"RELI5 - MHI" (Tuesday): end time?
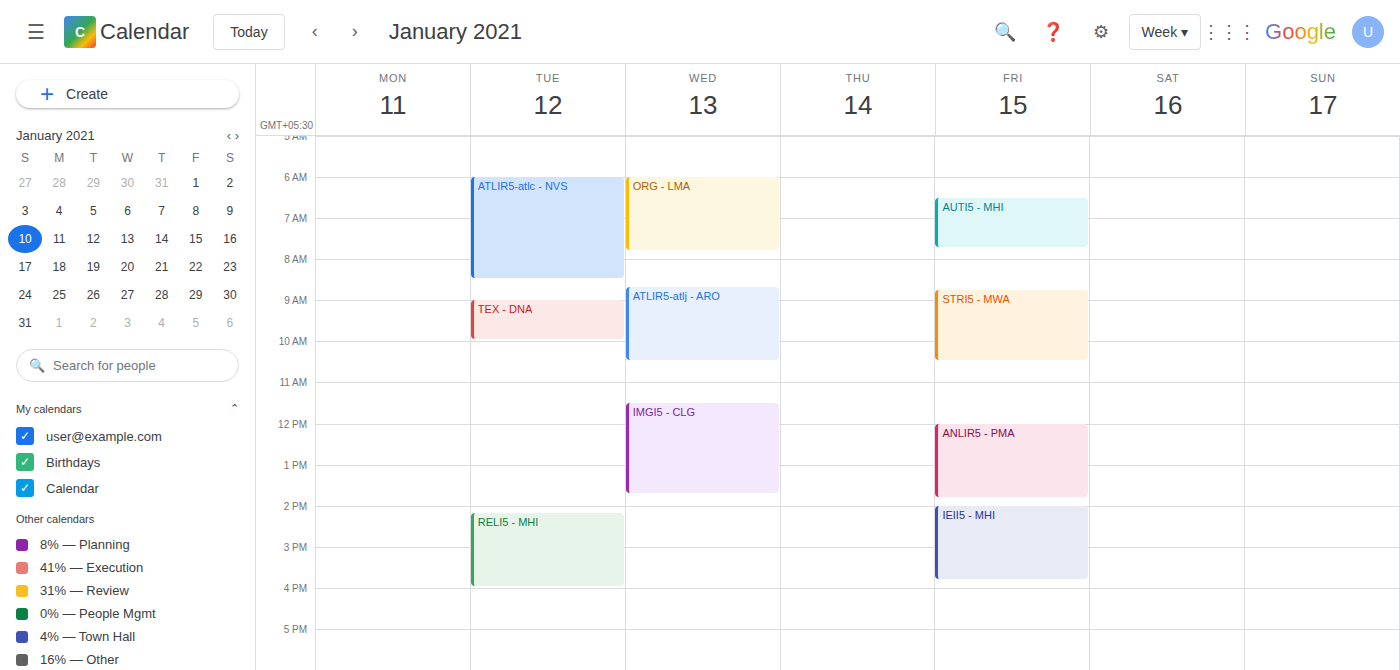
4:00 PM